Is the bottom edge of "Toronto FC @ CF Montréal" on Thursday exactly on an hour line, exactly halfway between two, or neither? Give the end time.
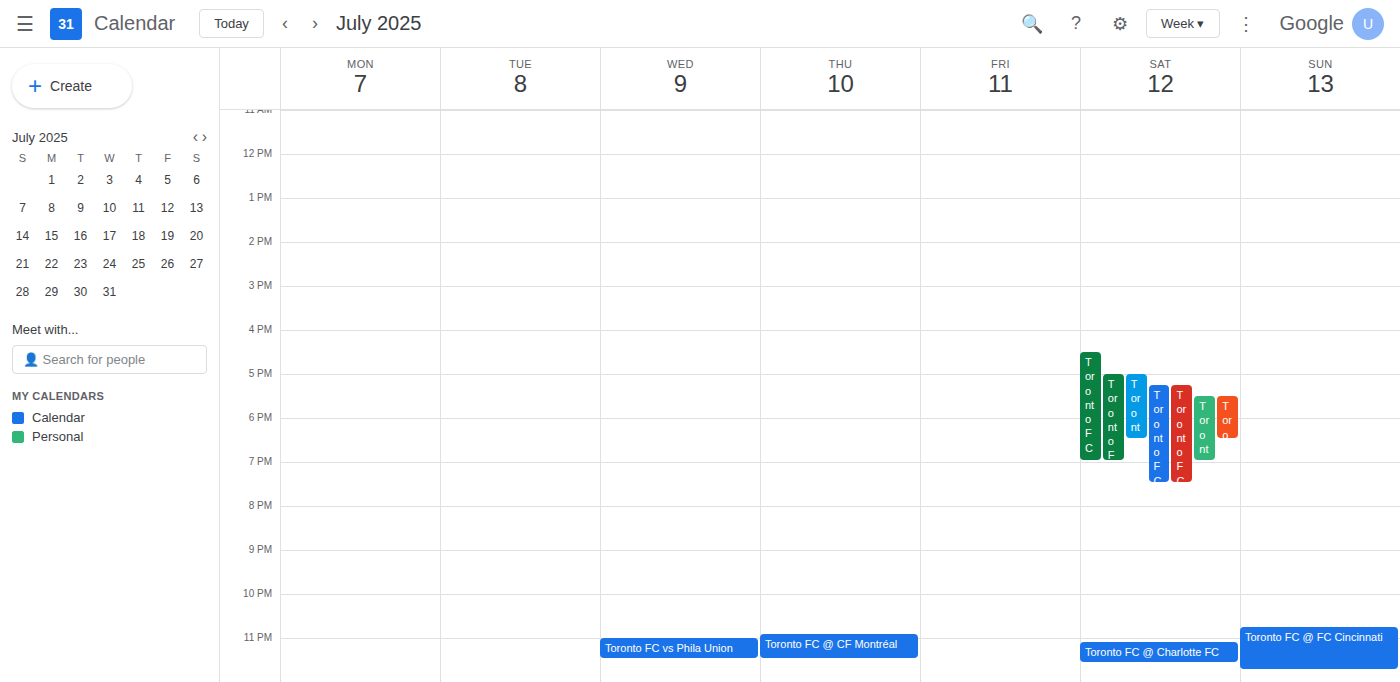
11:30 PM -- halfway between the 11 PM and 12 AM lines.